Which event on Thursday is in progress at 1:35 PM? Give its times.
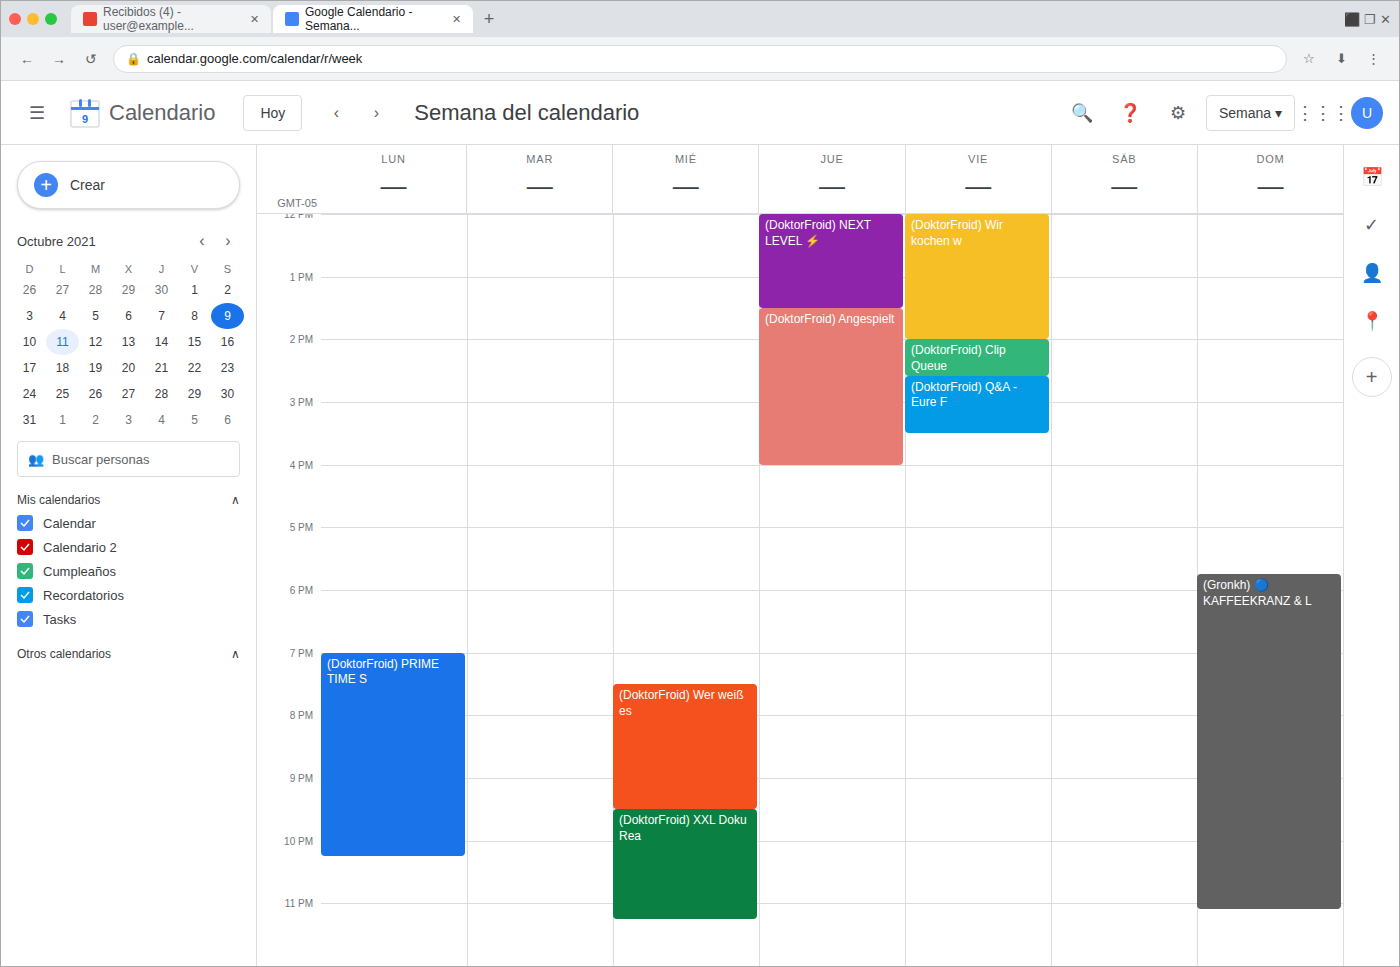
"(DoktorFroid) Angespielt", 1:30 PM to 4:00 PM